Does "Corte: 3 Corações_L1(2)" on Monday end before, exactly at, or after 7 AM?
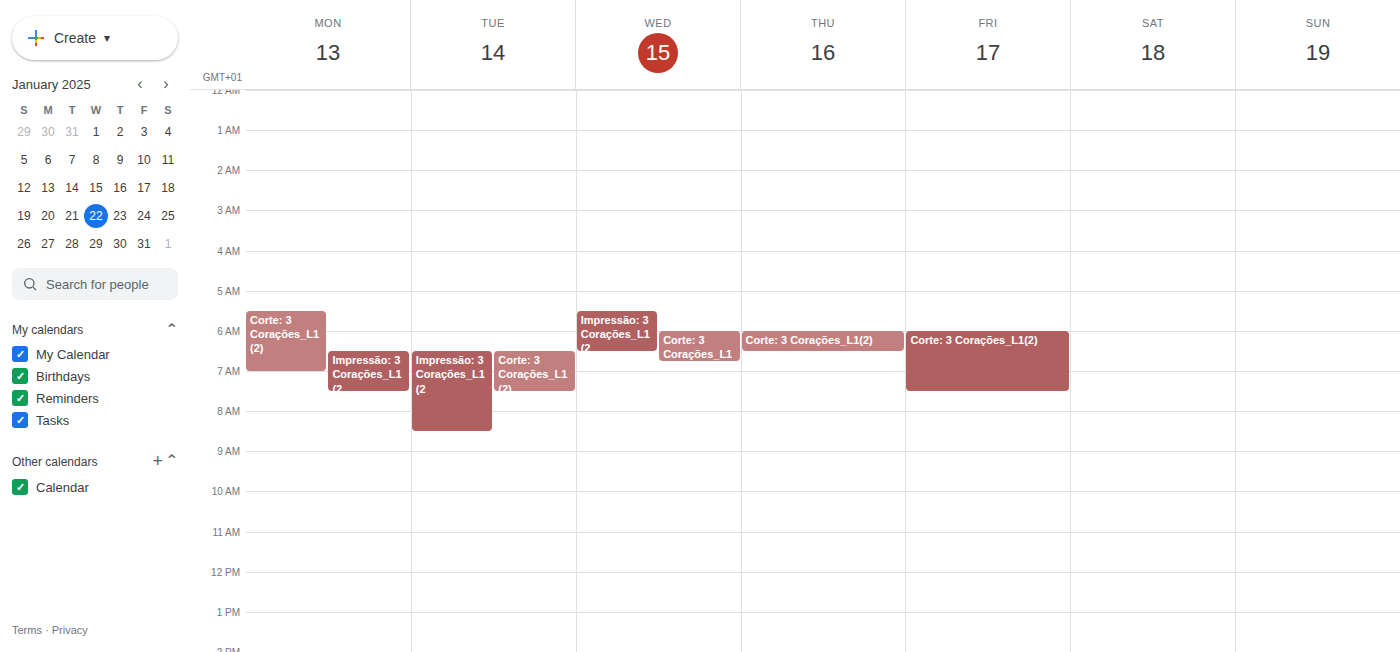
7:00 AM -- exactly at 7 AM, on the 7 AM line.